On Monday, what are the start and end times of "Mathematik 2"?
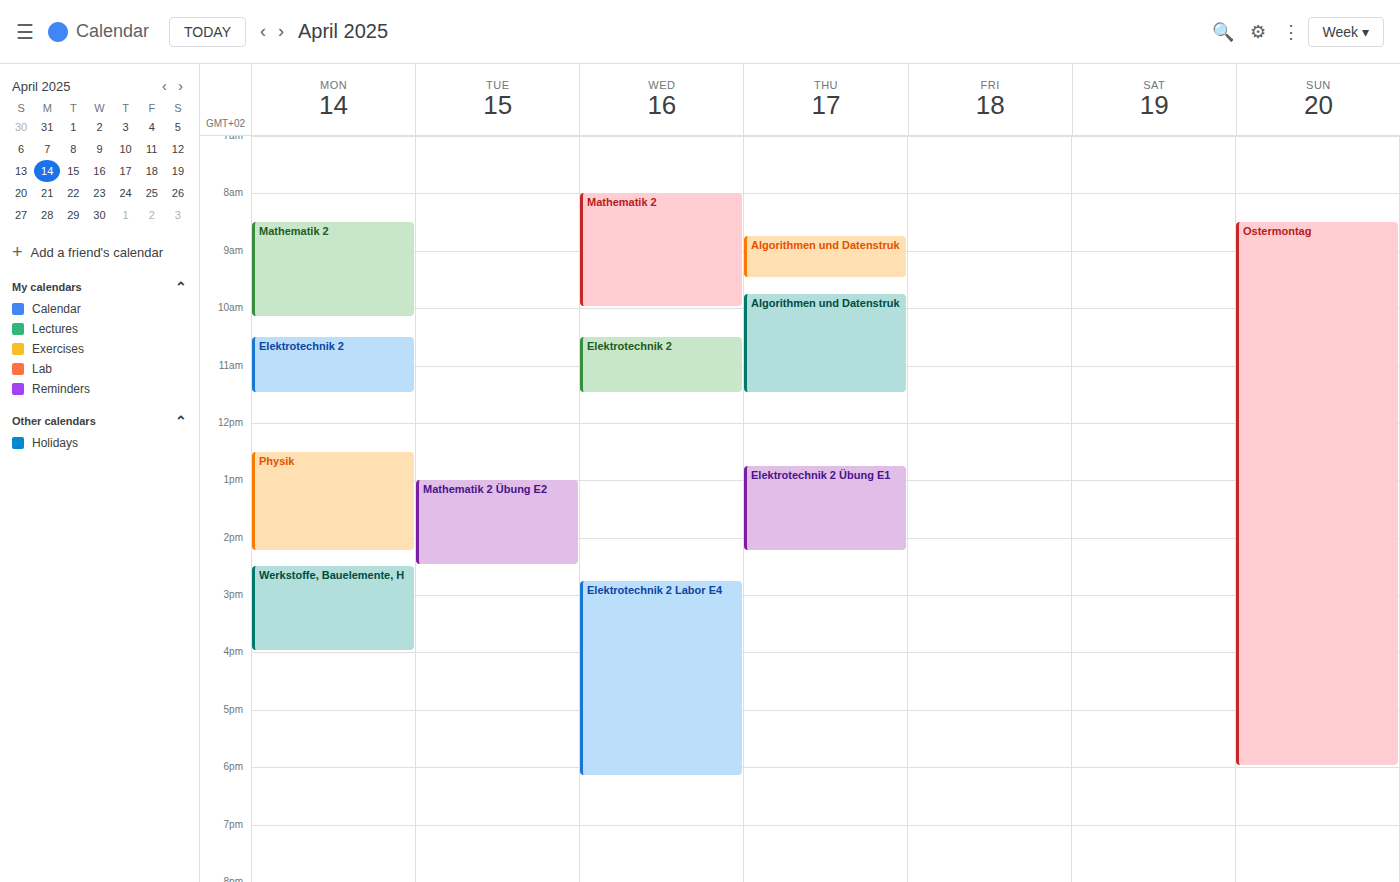
08:30 to 10:10